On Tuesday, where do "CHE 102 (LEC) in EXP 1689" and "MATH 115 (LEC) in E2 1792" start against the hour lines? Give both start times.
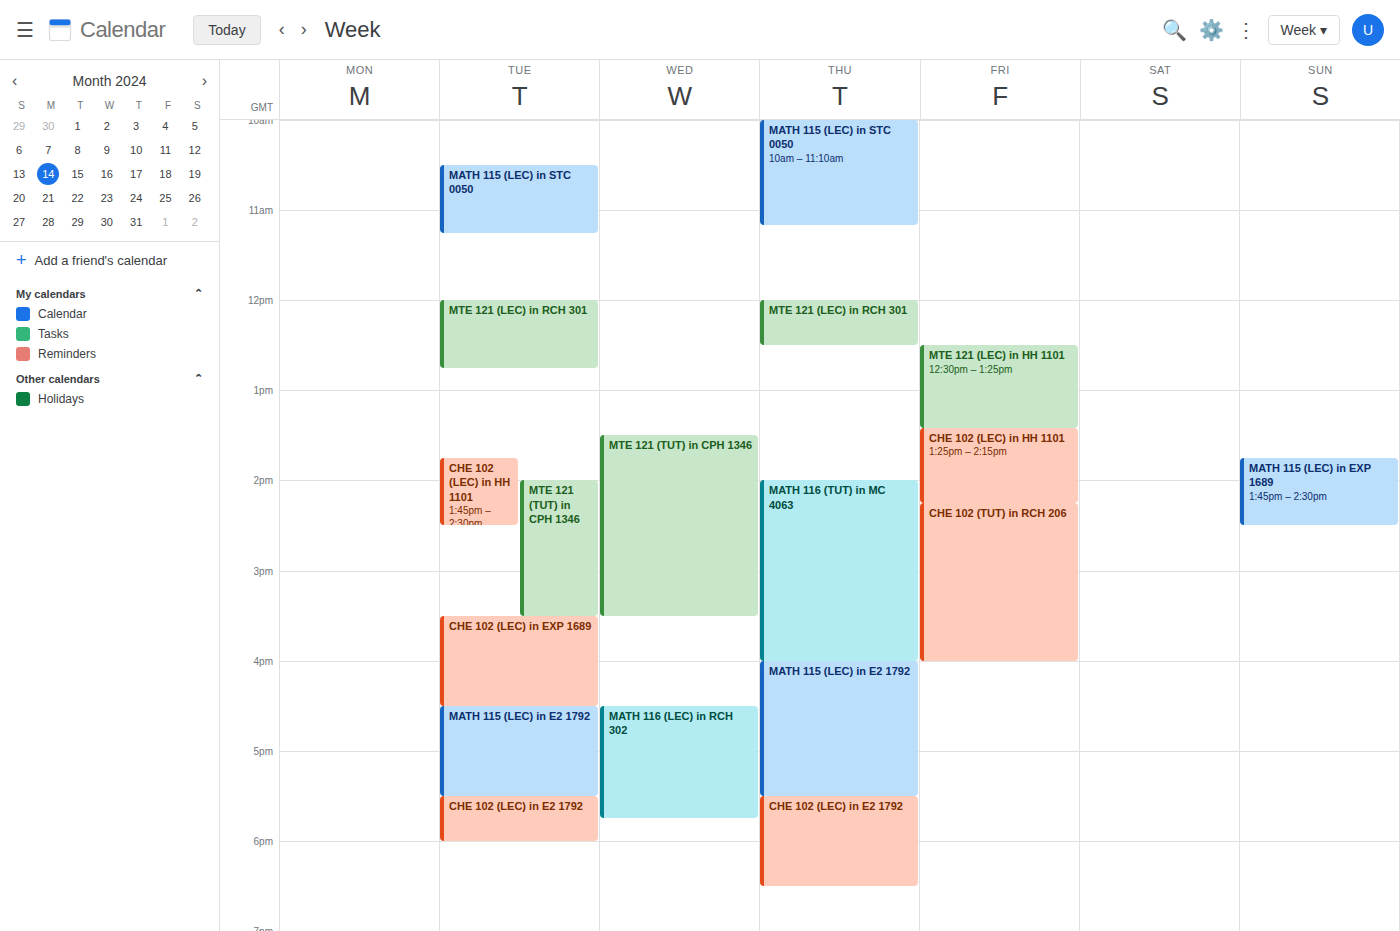
"CHE 102 (LEC) in EXP 1689": 3:30 PM, halfway between the 3 PM and 4 PM lines. "MATH 115 (LEC) in E2 1792": 4:30 PM, halfway between the 4 PM and 5 PM lines.